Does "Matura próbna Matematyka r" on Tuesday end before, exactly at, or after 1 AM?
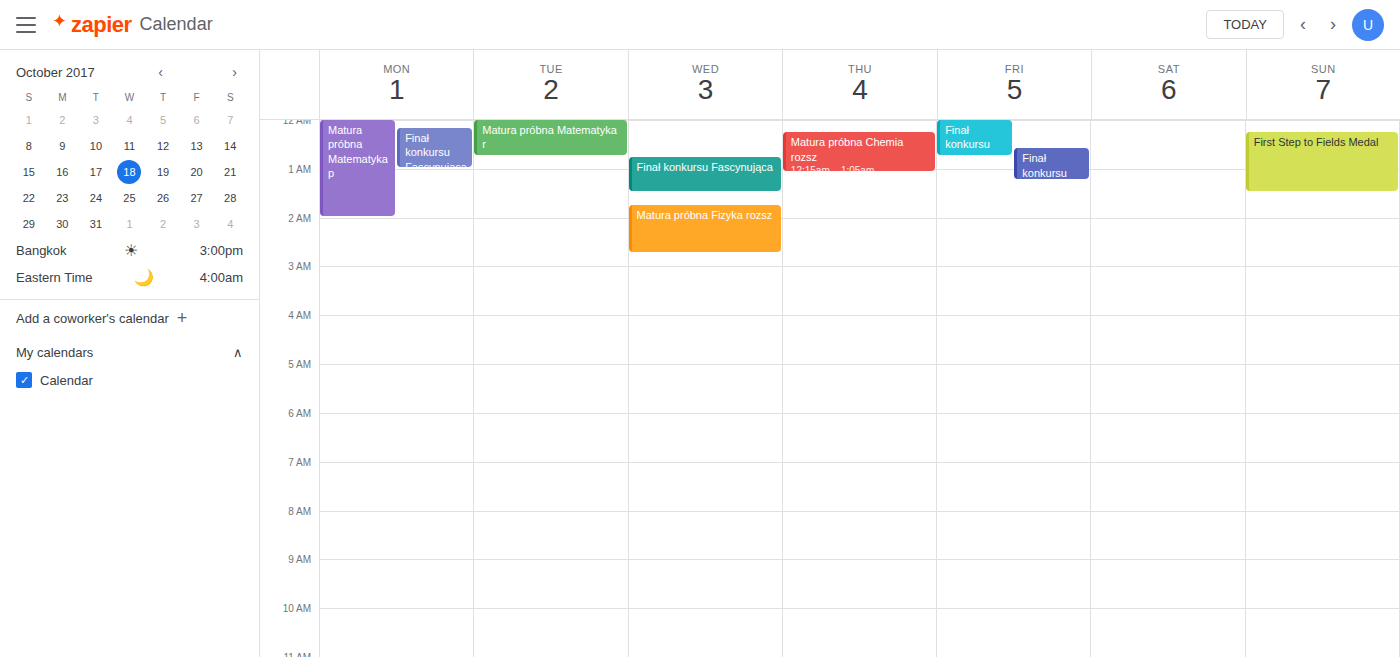
12:45 AM -- before 1 AM, 15 minutes above the 1 AM line.